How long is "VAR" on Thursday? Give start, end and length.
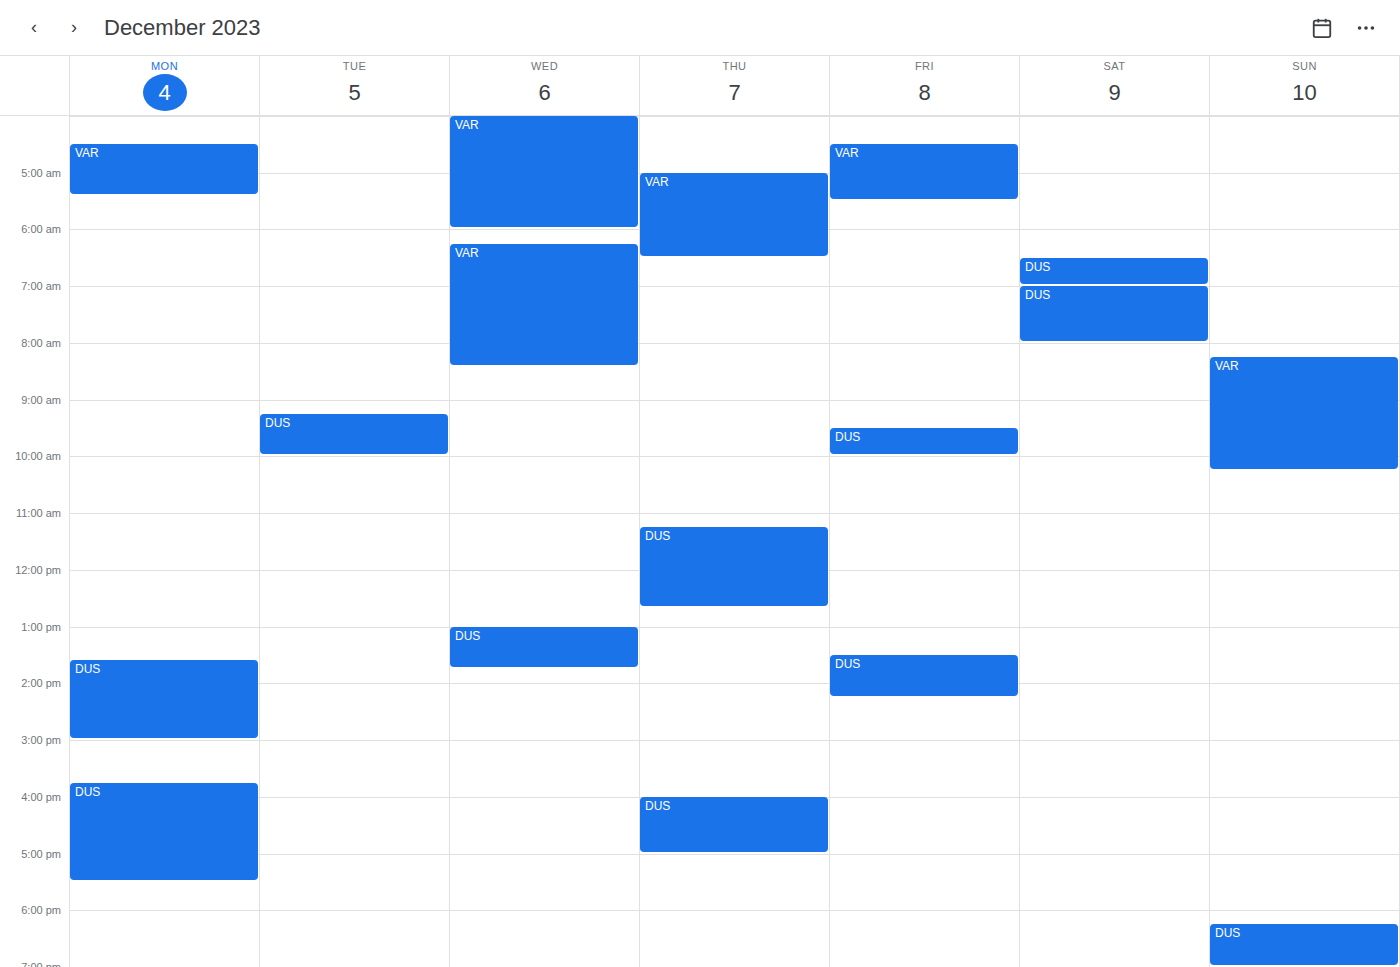
5:00 AM to 6:30 AM, 1 hour 30 minutes